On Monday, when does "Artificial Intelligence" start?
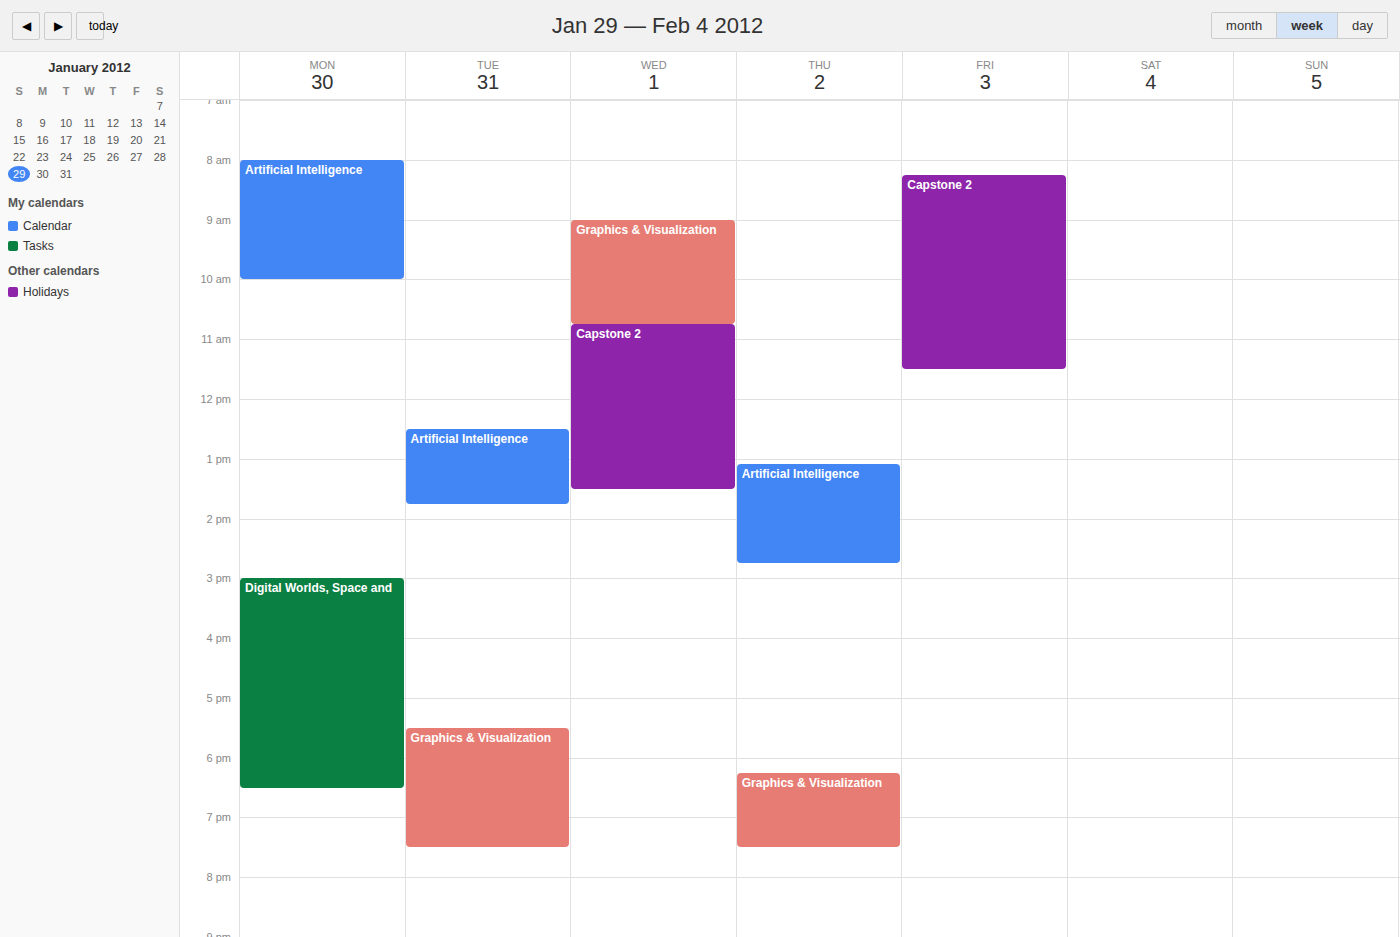
8:00 AM